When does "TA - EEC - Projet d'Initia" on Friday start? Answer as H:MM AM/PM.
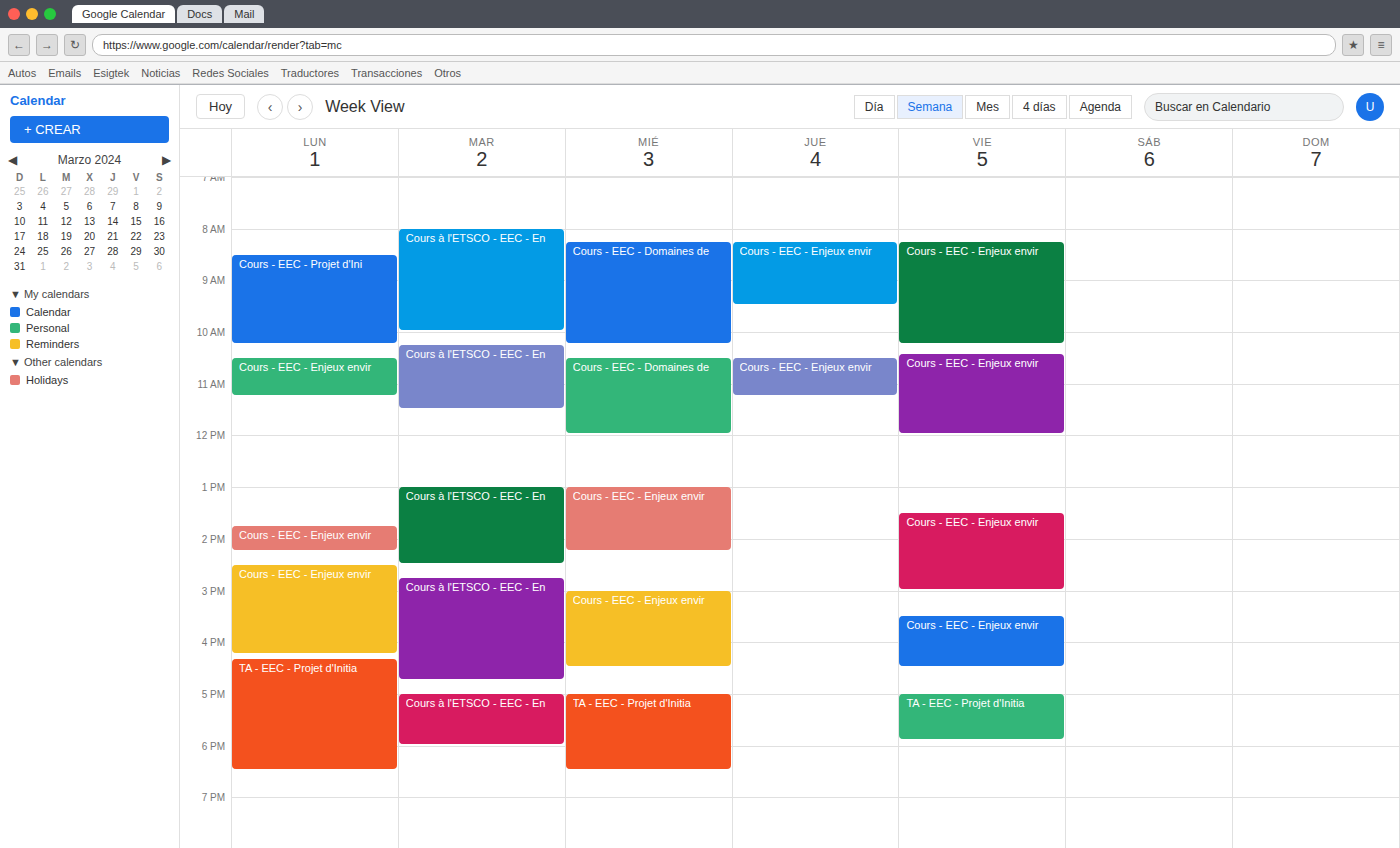
5:00 PM